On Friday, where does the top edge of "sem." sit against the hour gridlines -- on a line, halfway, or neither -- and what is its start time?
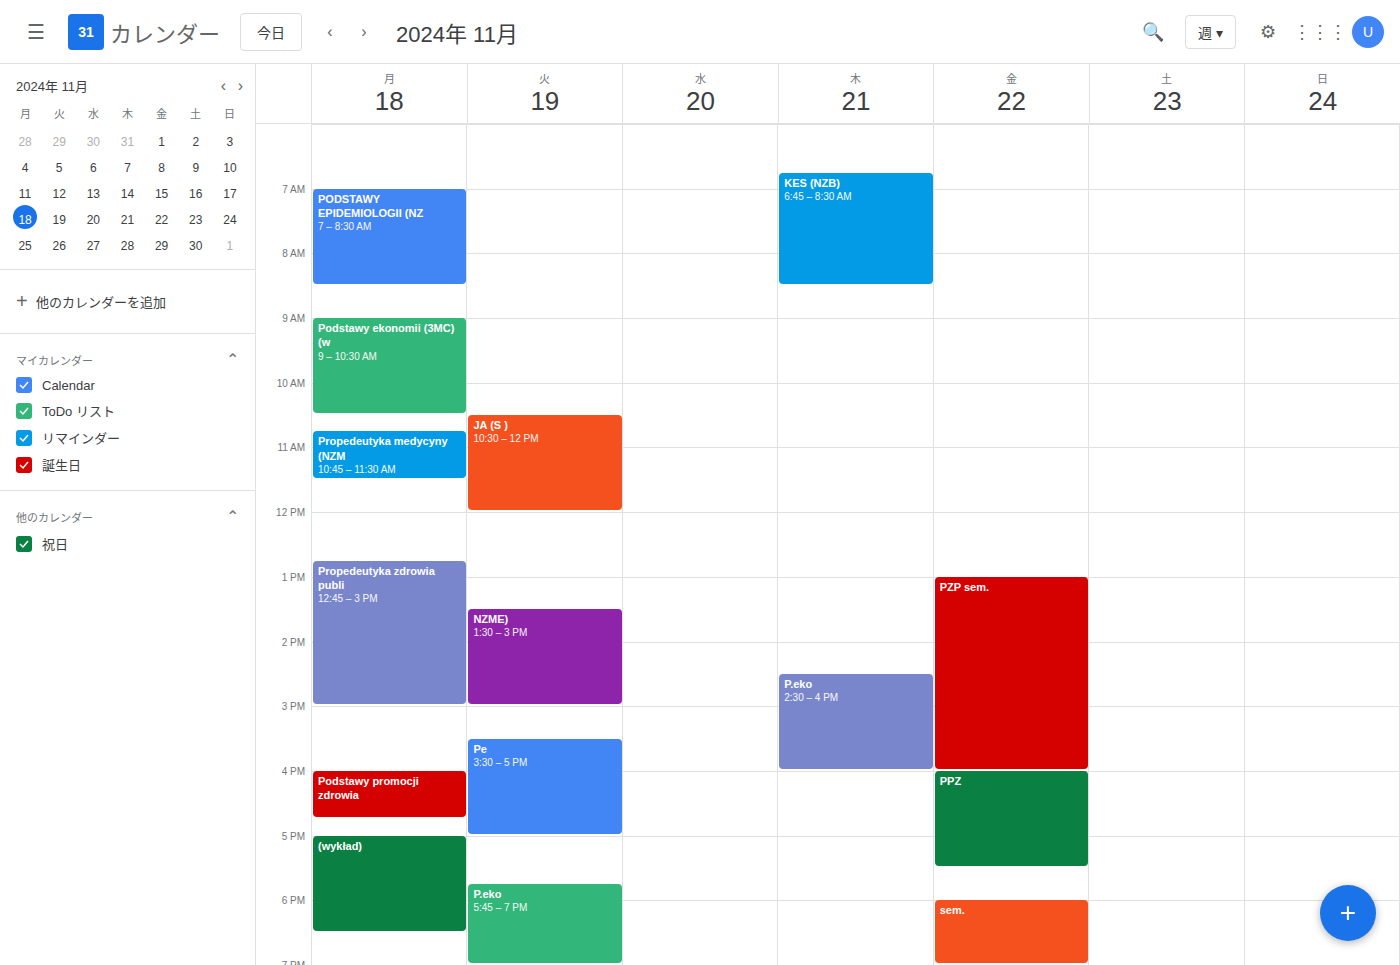
6:00 PM -- exactly on the 6 PM line.